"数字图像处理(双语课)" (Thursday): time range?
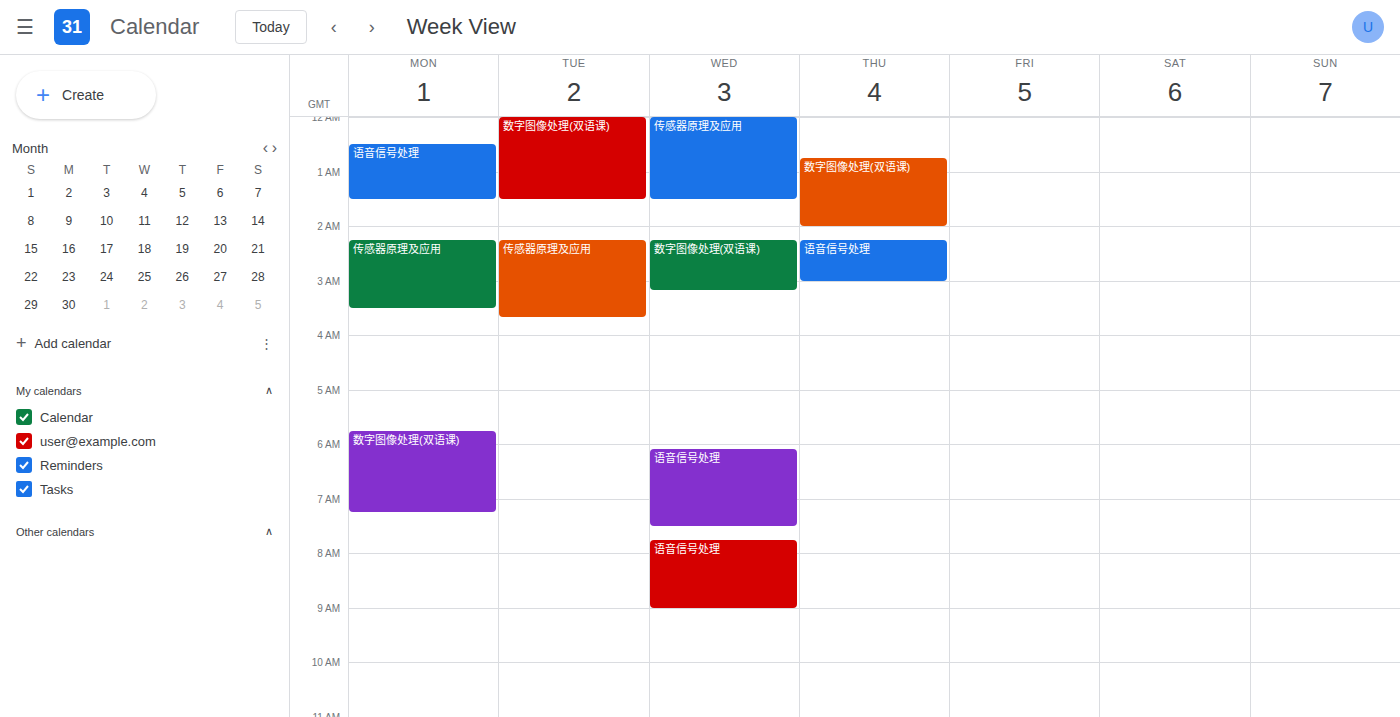
12:45 AM to 2:00 AM